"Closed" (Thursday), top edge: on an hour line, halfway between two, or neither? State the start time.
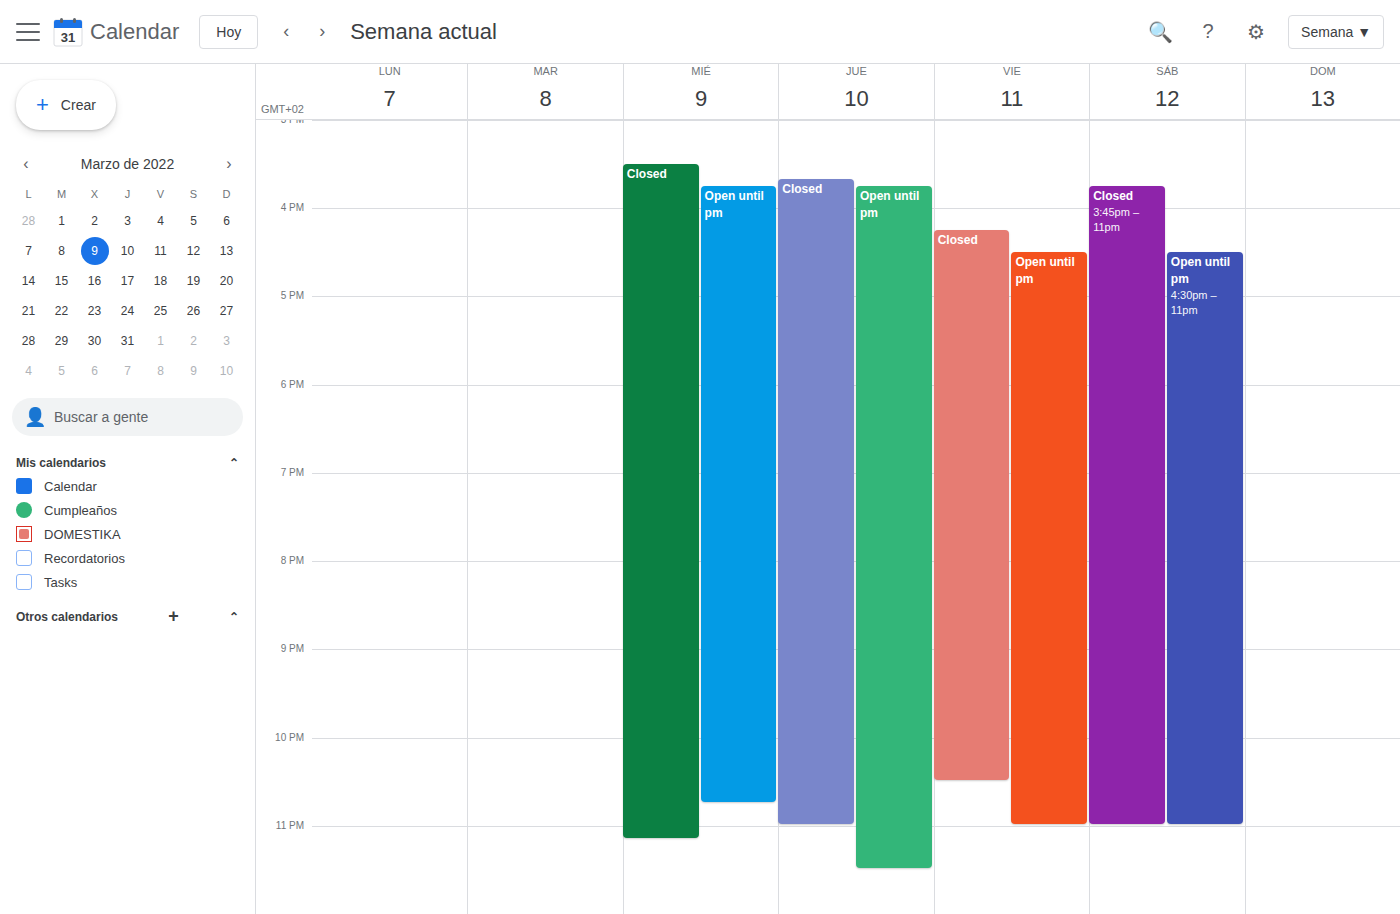
3:40 PM -- neither: 40 minutes below the 3 PM line and 20 minutes above the 4 PM line.